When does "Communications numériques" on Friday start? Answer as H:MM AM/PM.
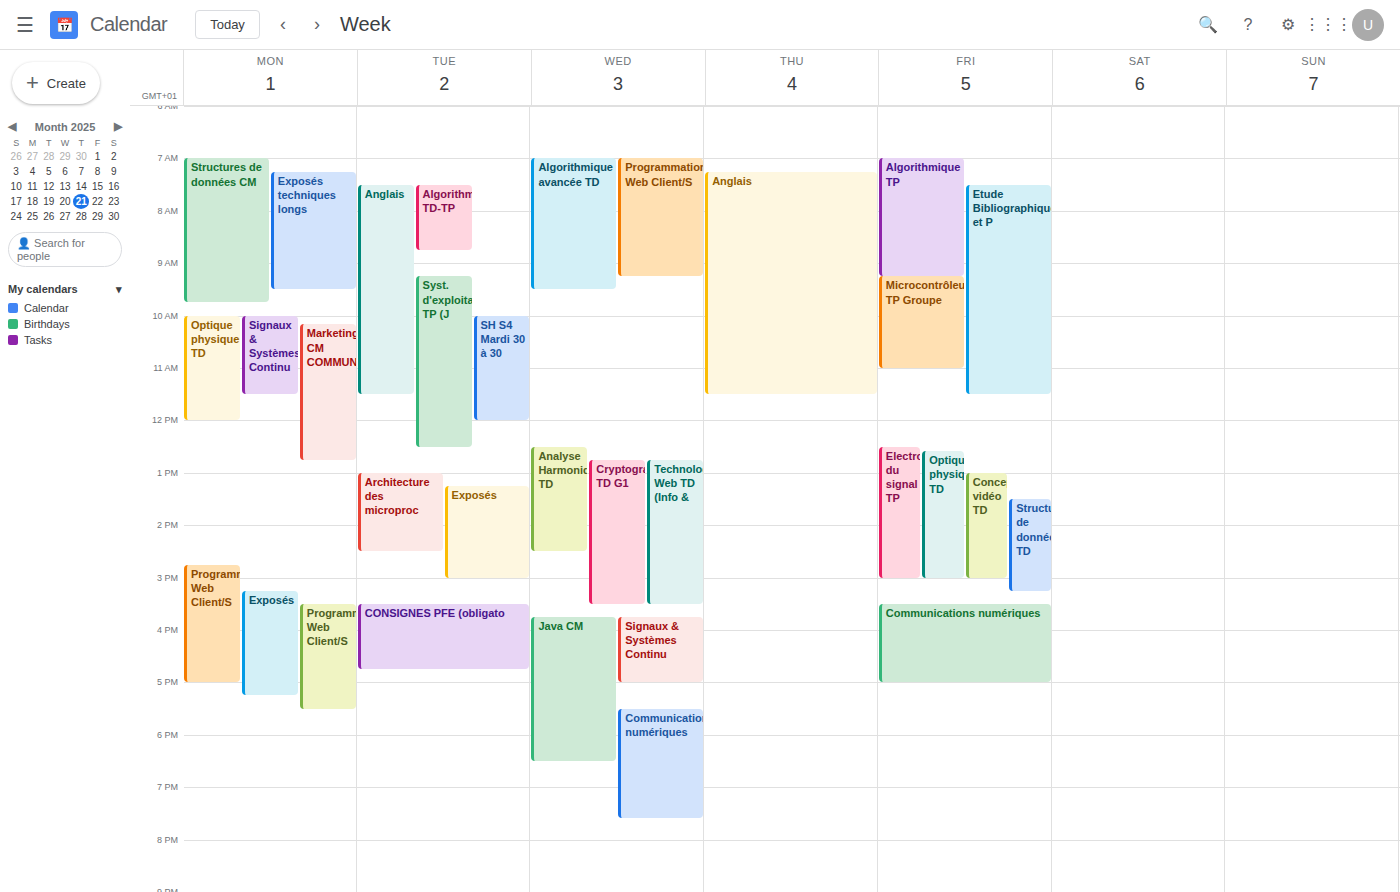
3:30 PM